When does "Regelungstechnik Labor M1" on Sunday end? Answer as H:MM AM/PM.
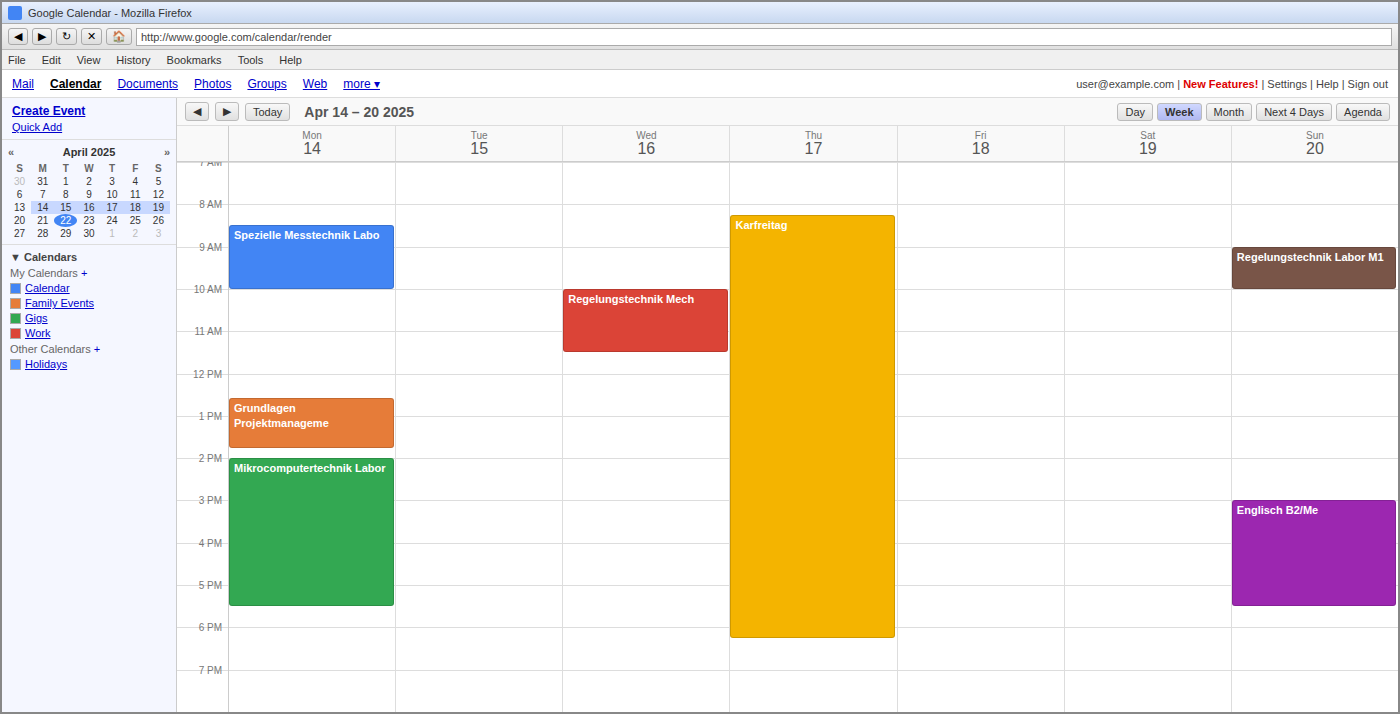
10:00 AM